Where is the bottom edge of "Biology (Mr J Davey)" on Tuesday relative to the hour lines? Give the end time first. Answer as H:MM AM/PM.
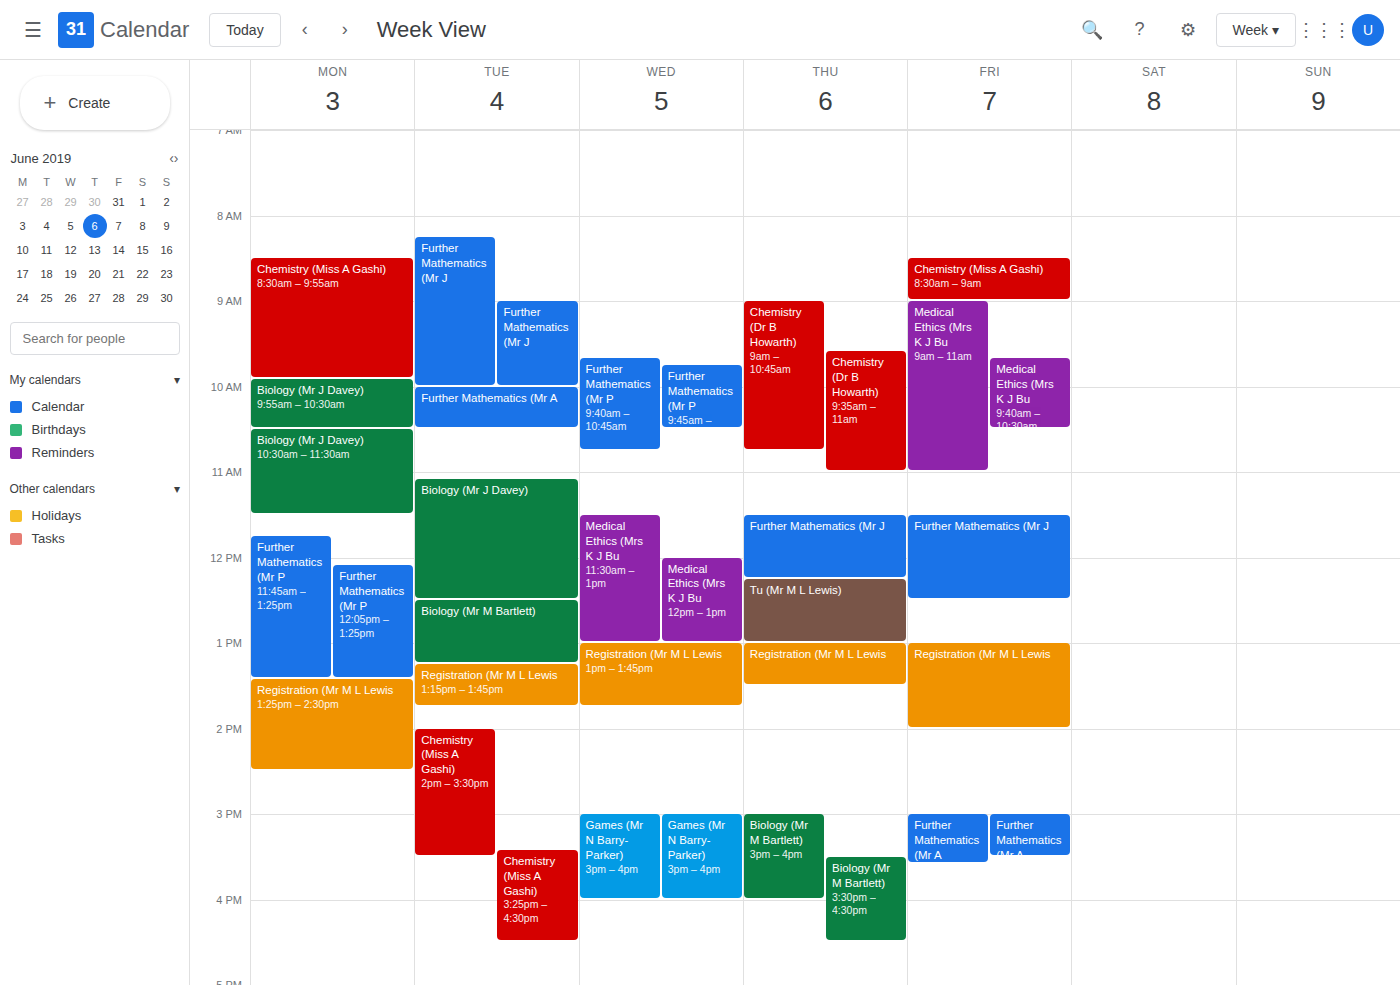
12:30 PM -- halfway between the 12 PM and 1 PM lines.